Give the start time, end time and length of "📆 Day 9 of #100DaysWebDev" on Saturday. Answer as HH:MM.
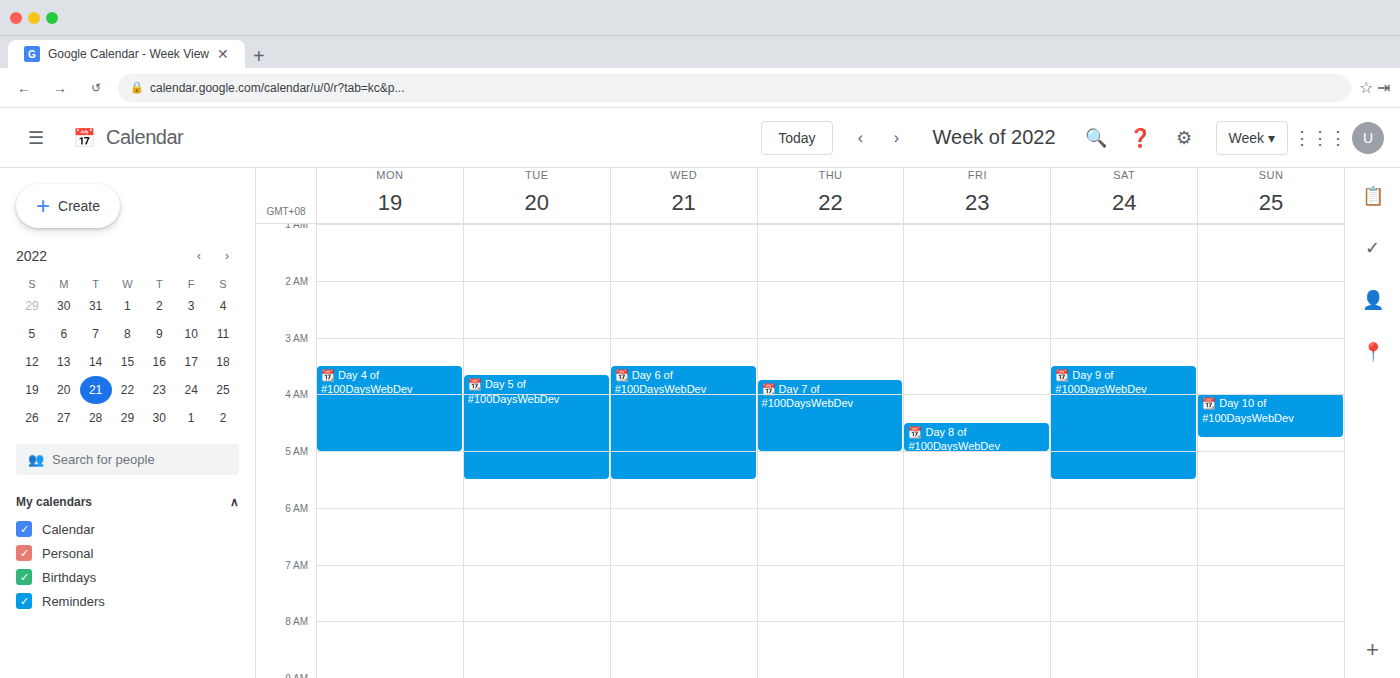
03:30 to 05:30, 2 hours